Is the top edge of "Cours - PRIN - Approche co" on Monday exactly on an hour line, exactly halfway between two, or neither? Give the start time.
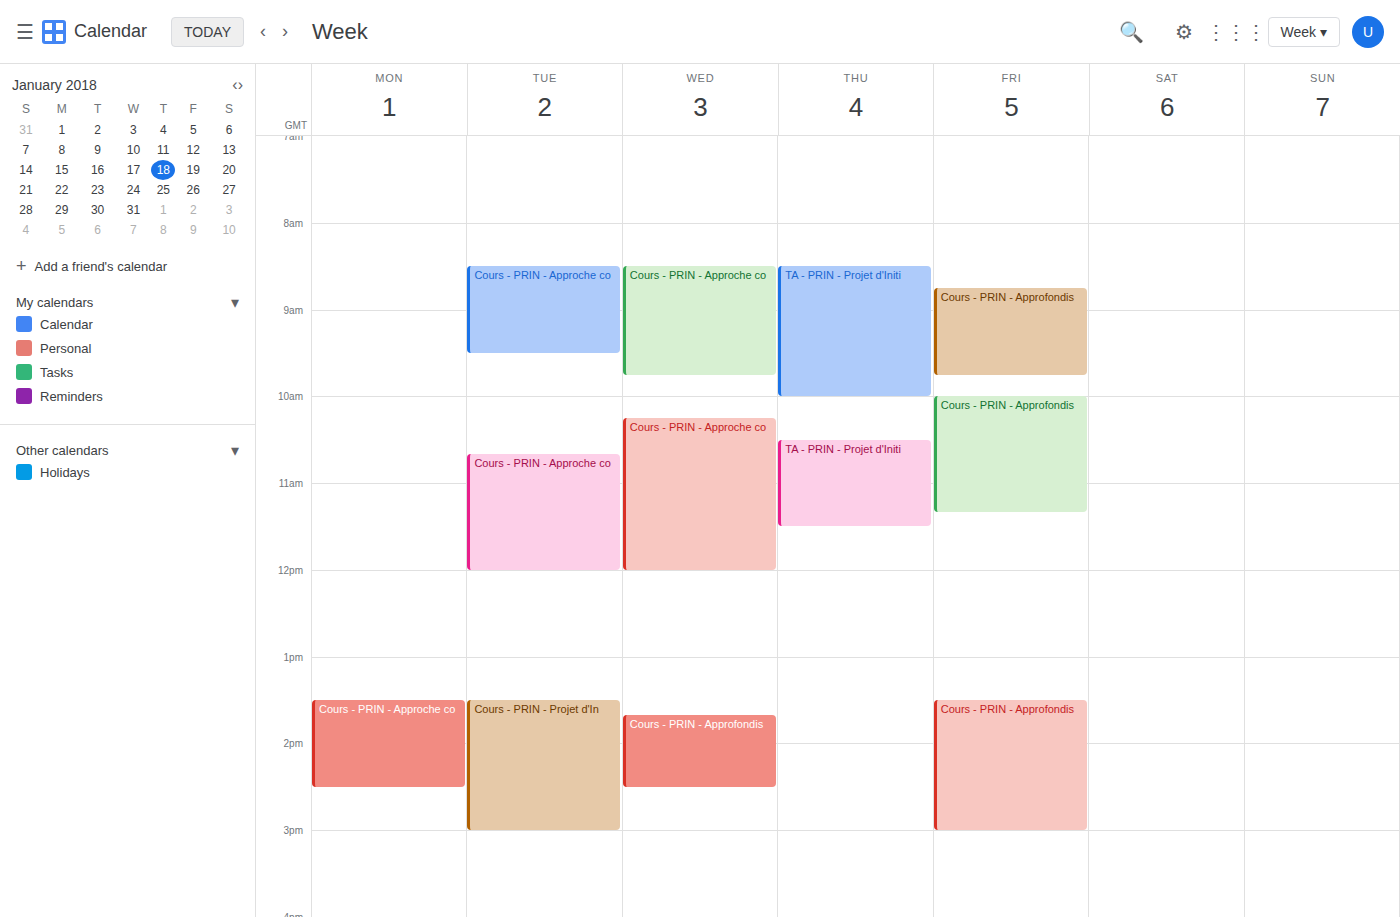
1:30 PM -- halfway between the 1 PM and 2 PM lines.